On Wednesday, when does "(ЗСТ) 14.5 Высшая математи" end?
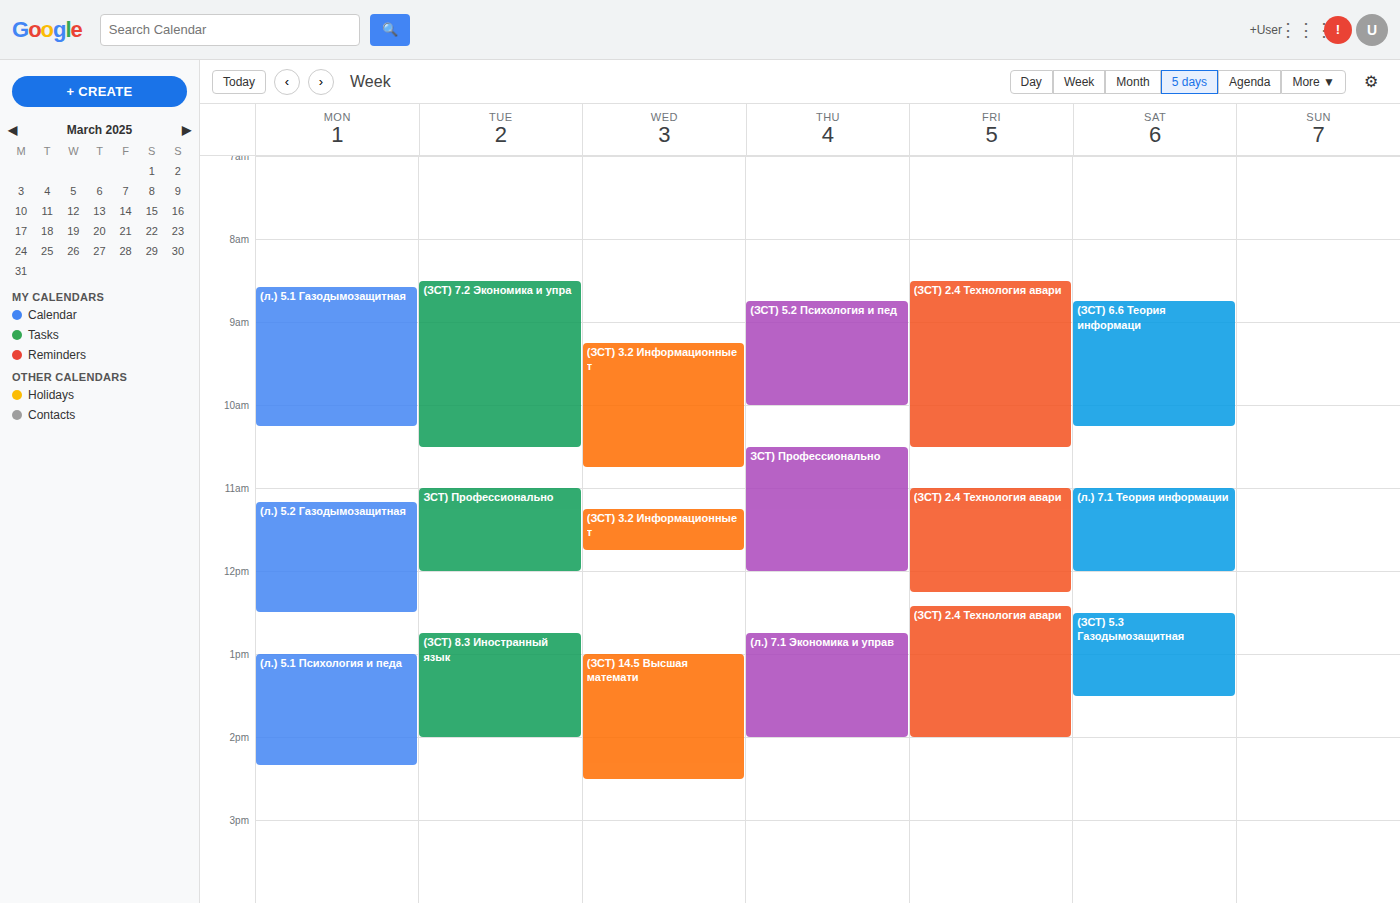
2:30 PM